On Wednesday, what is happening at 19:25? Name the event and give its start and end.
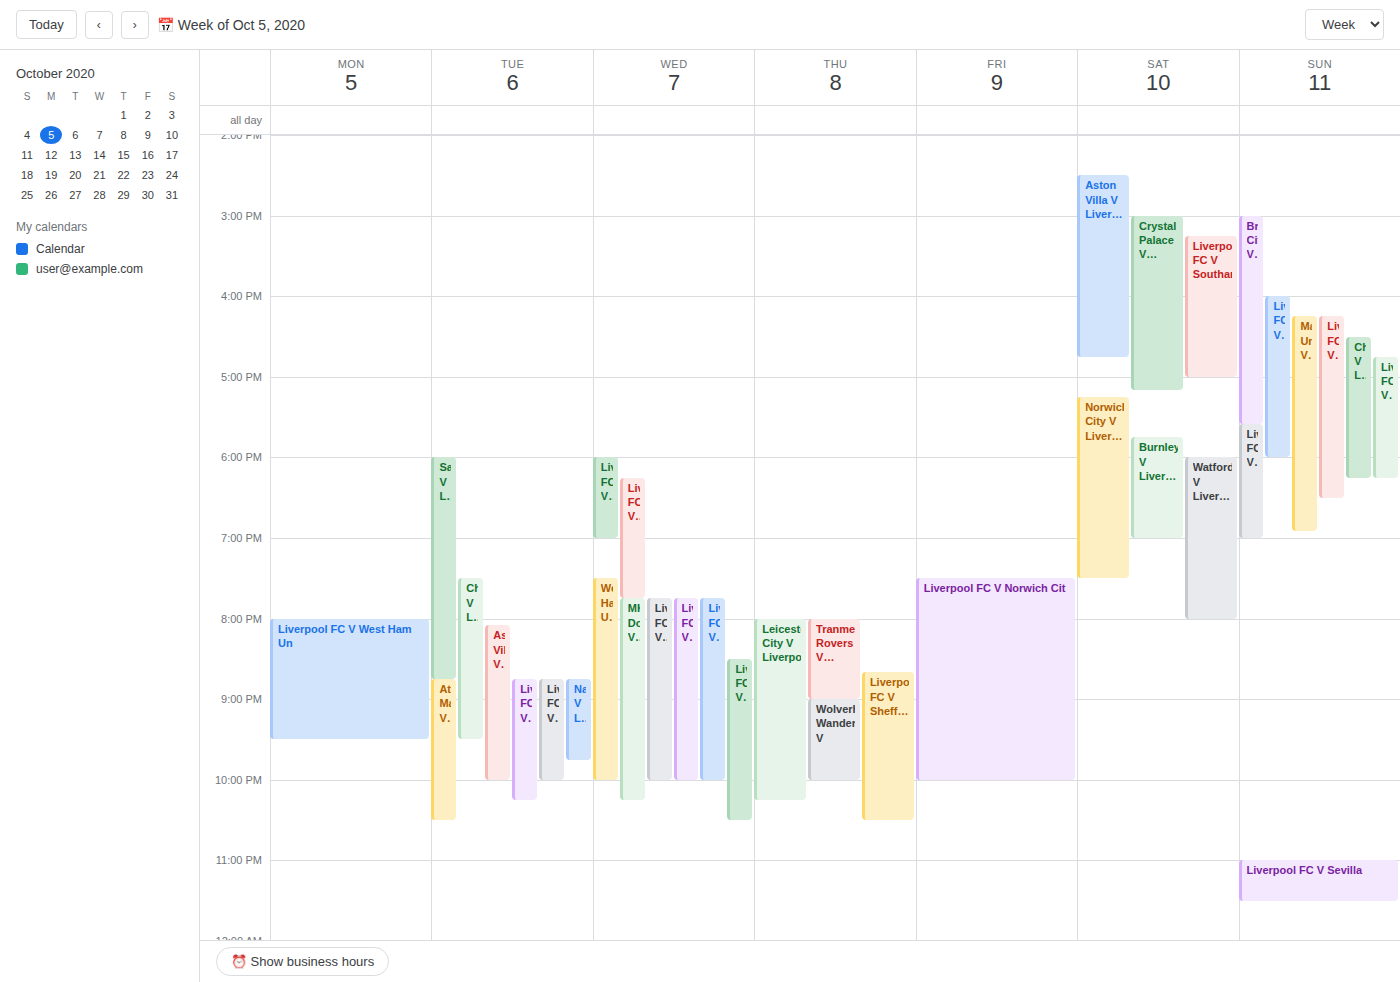
"Liverpool FC V Olympique L", 18:15 to 19:45